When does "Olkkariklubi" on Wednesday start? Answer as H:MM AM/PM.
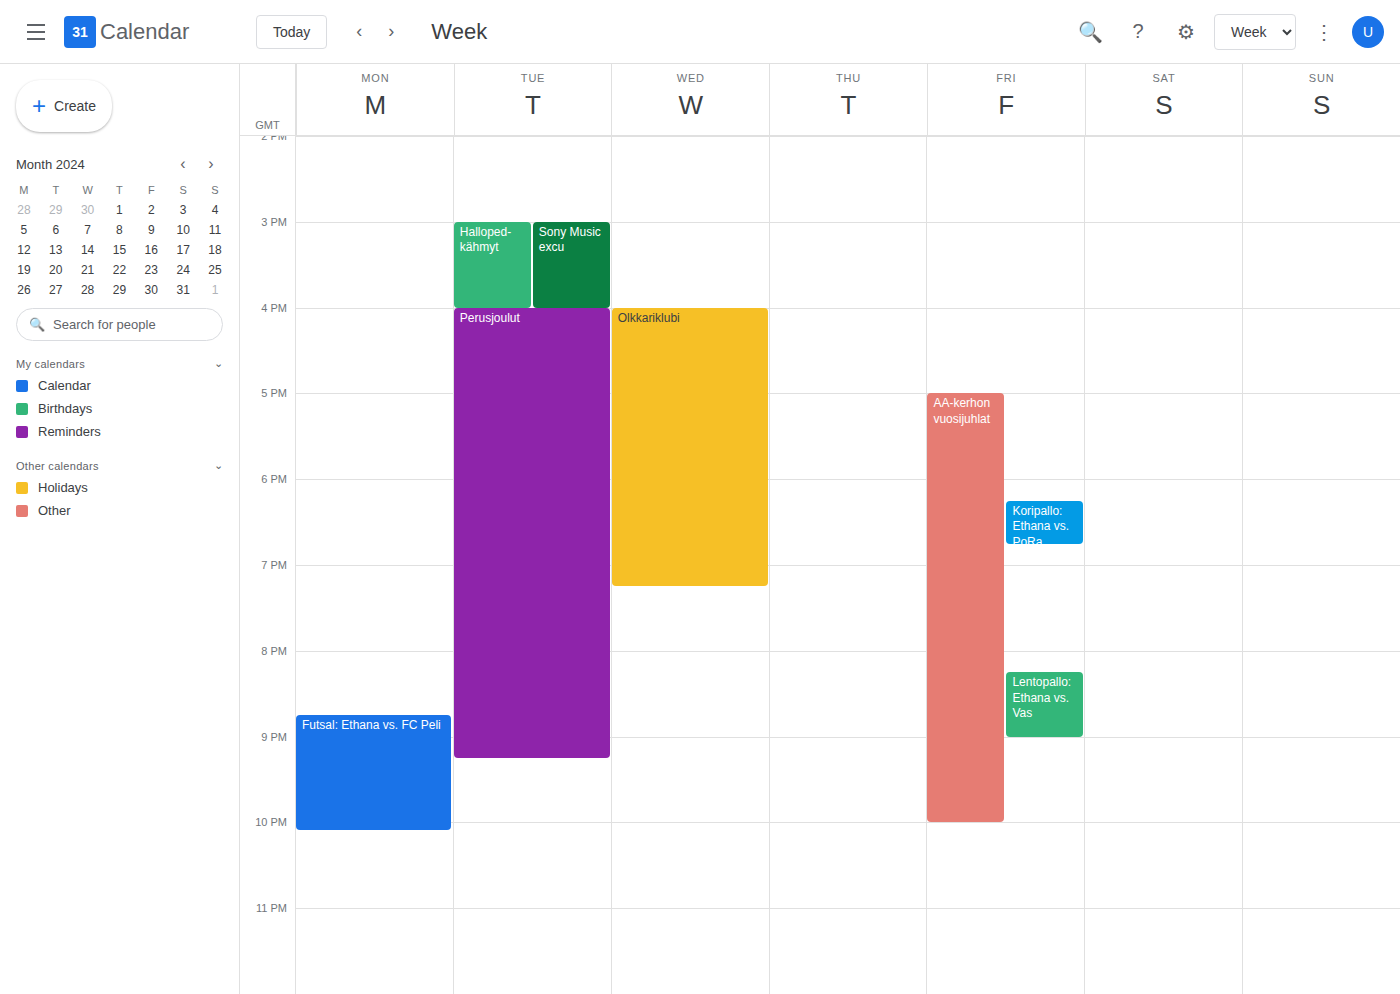
4:00 PM